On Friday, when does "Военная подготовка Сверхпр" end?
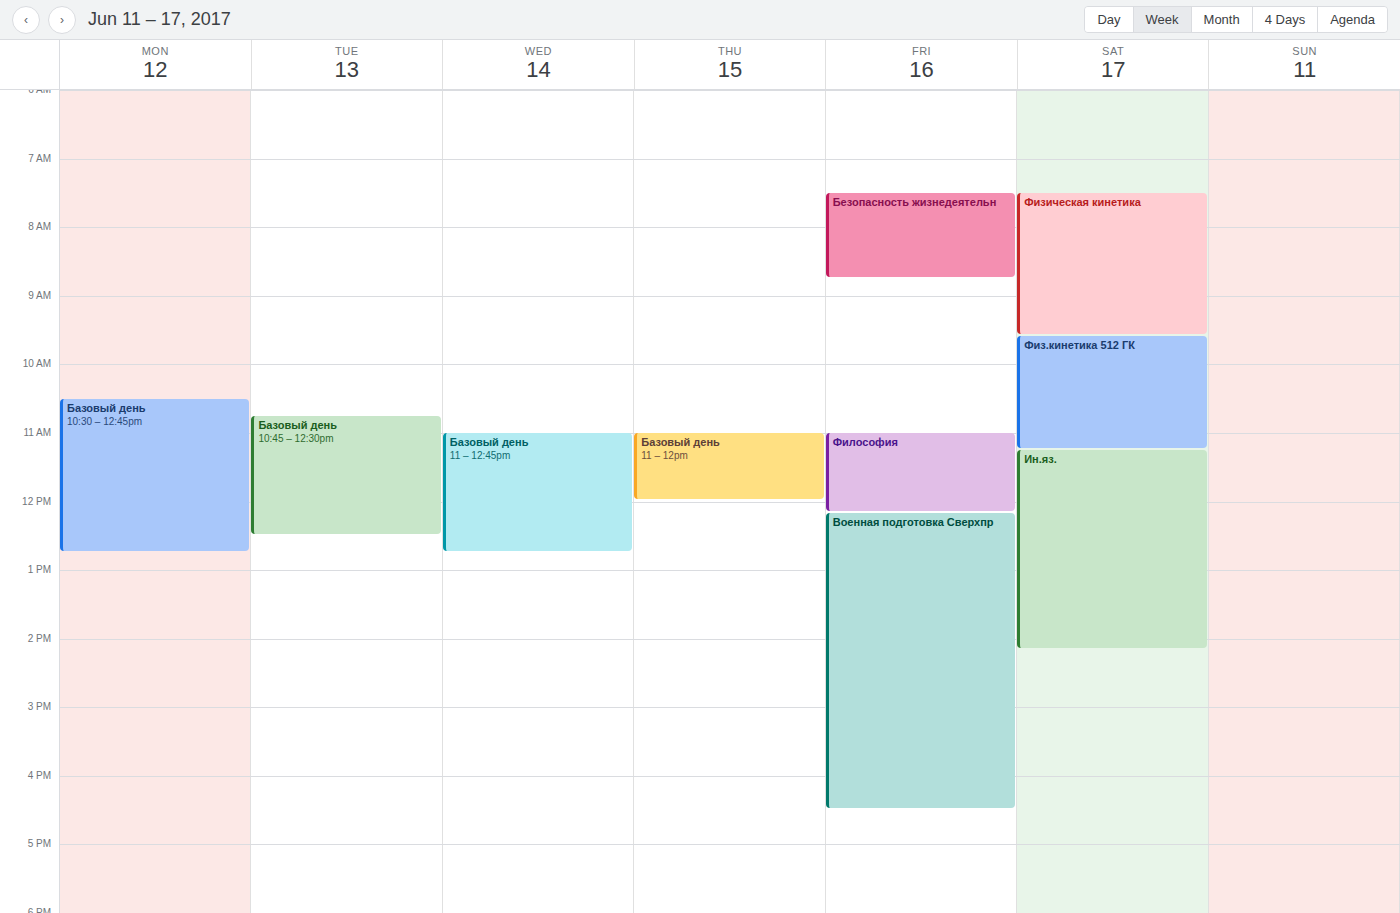
4:30 PM